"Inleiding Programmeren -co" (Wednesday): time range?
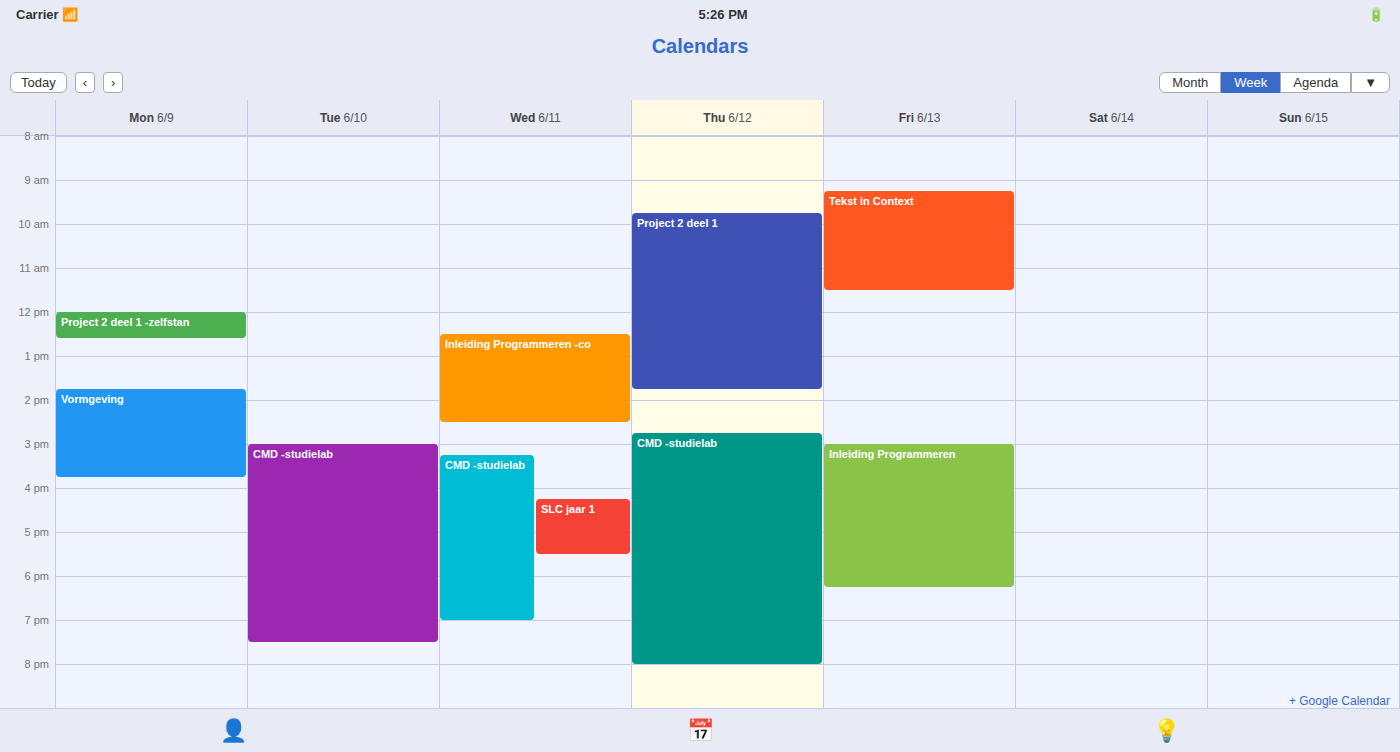
12:30 PM to 2:30 PM